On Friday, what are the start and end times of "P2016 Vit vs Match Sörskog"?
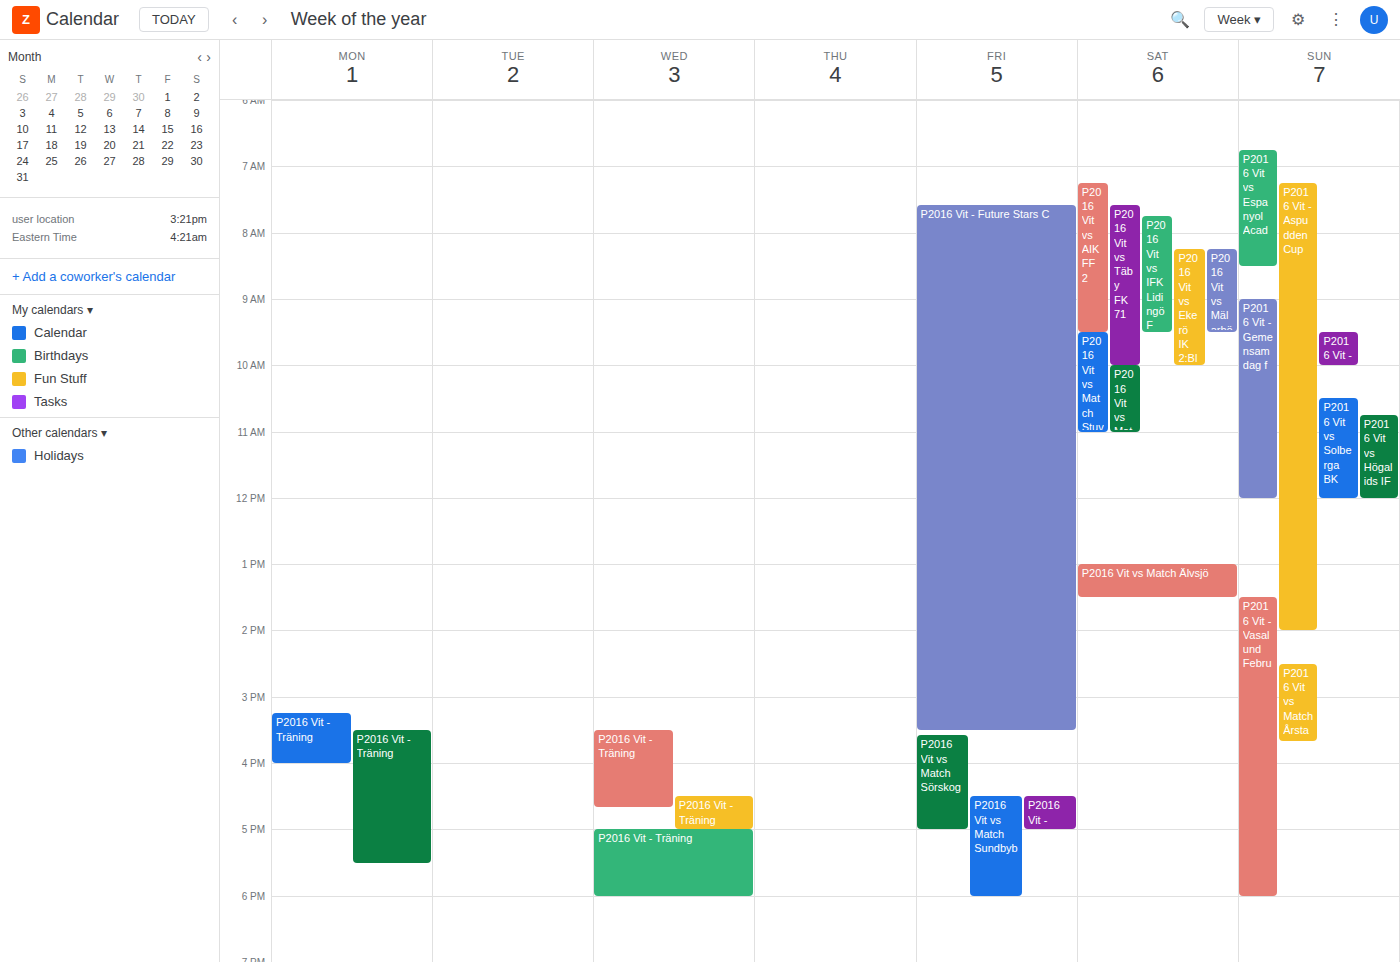
3:35 PM to 5:00 PM